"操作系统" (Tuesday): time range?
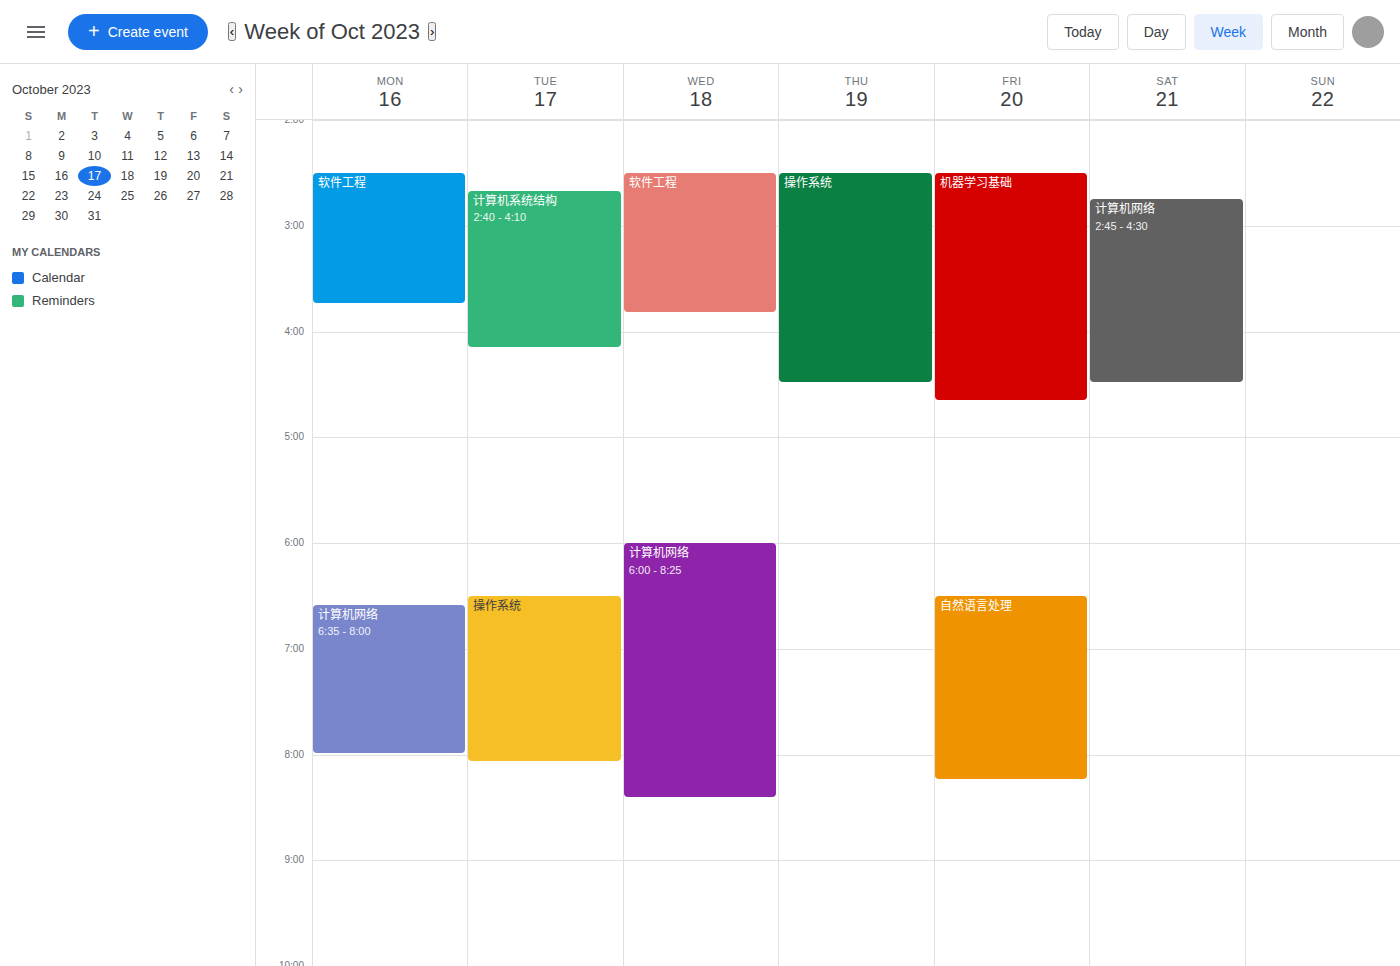
6:30 AM to 8:05 AM